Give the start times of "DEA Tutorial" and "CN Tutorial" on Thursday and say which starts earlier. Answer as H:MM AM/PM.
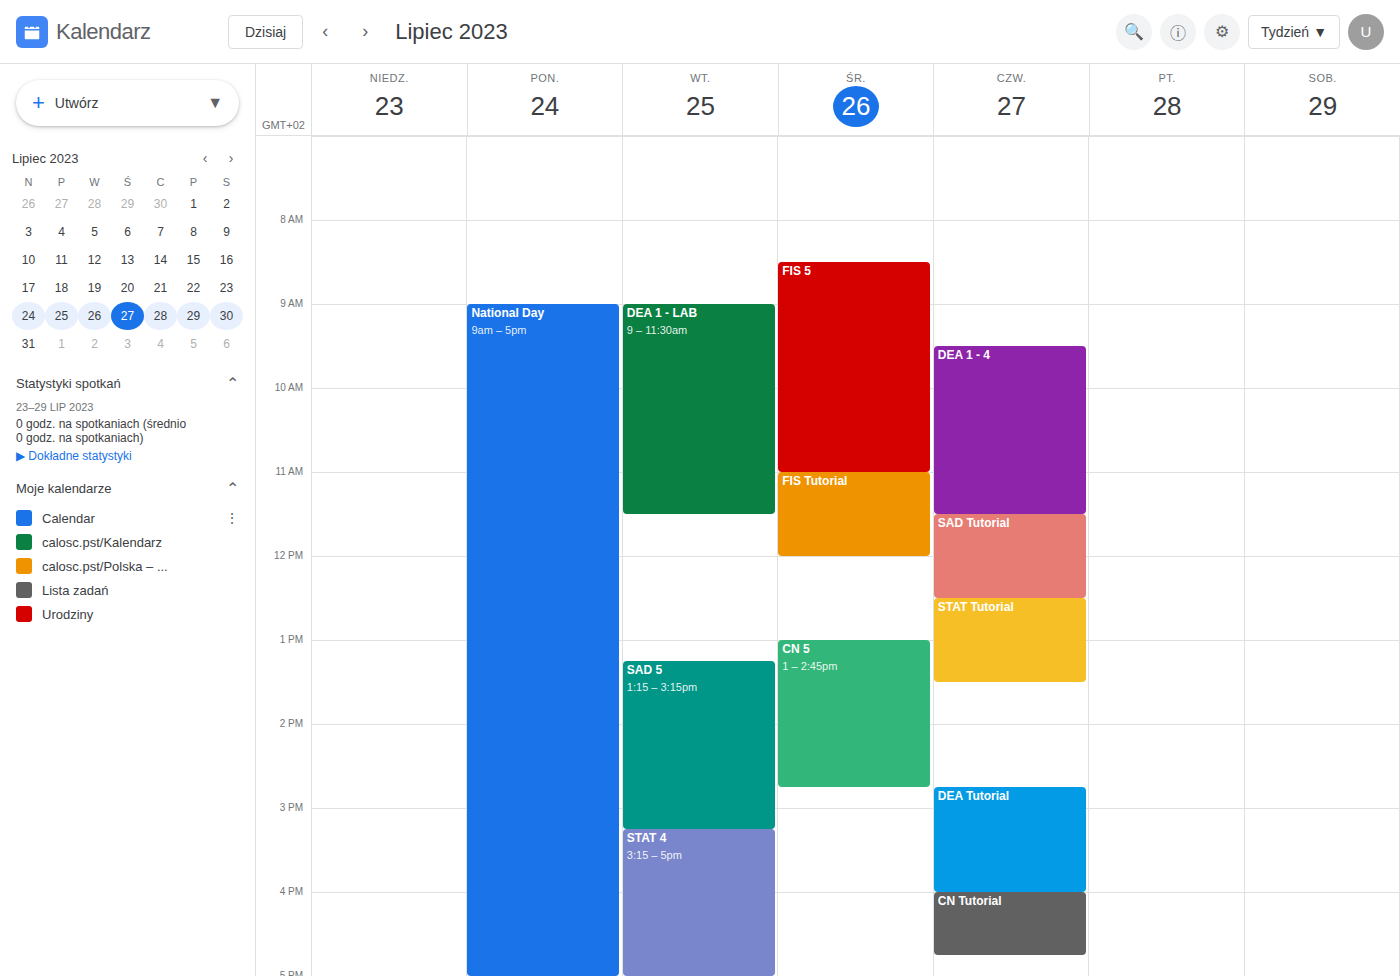
"DEA Tutorial" 2:45 PM; "CN Tutorial" 4:00 PM.